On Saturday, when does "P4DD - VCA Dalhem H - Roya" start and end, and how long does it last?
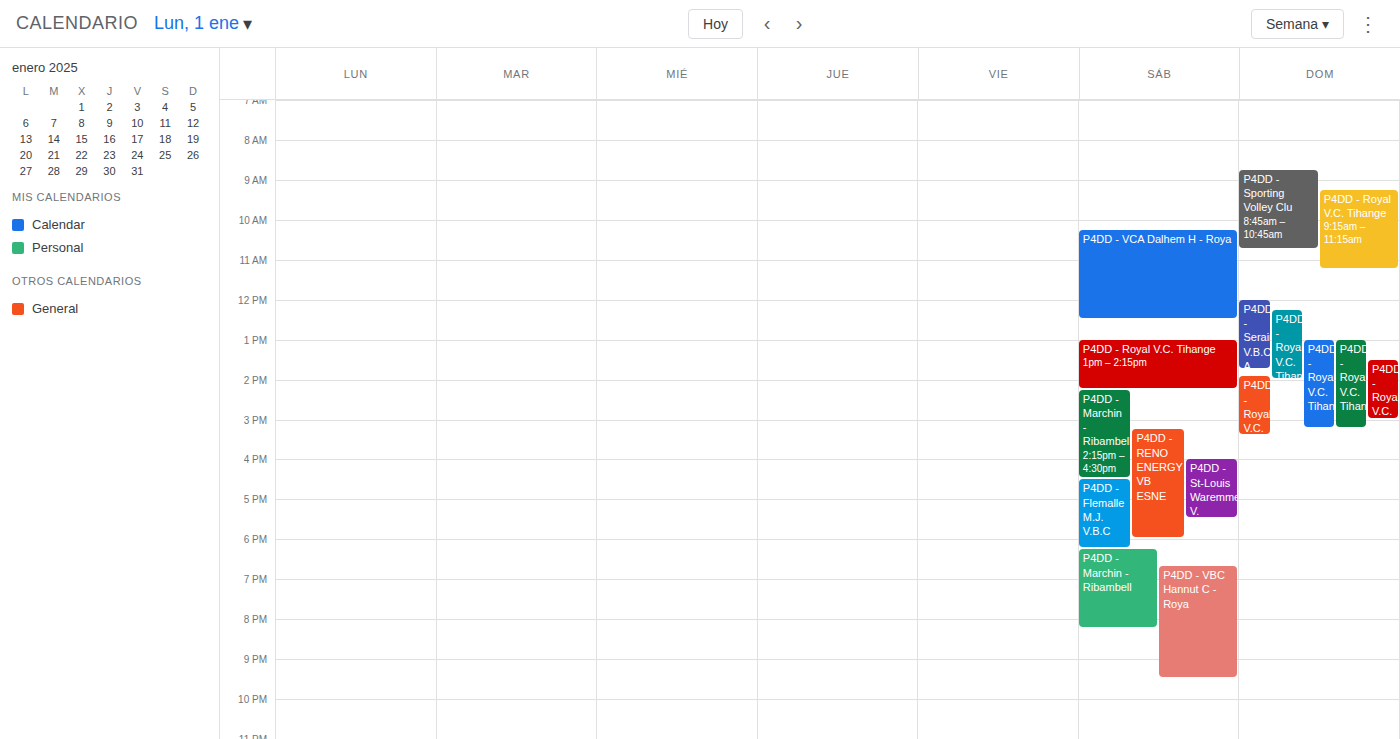
10:15 AM to 12:30 PM, 2 hours 15 minutes